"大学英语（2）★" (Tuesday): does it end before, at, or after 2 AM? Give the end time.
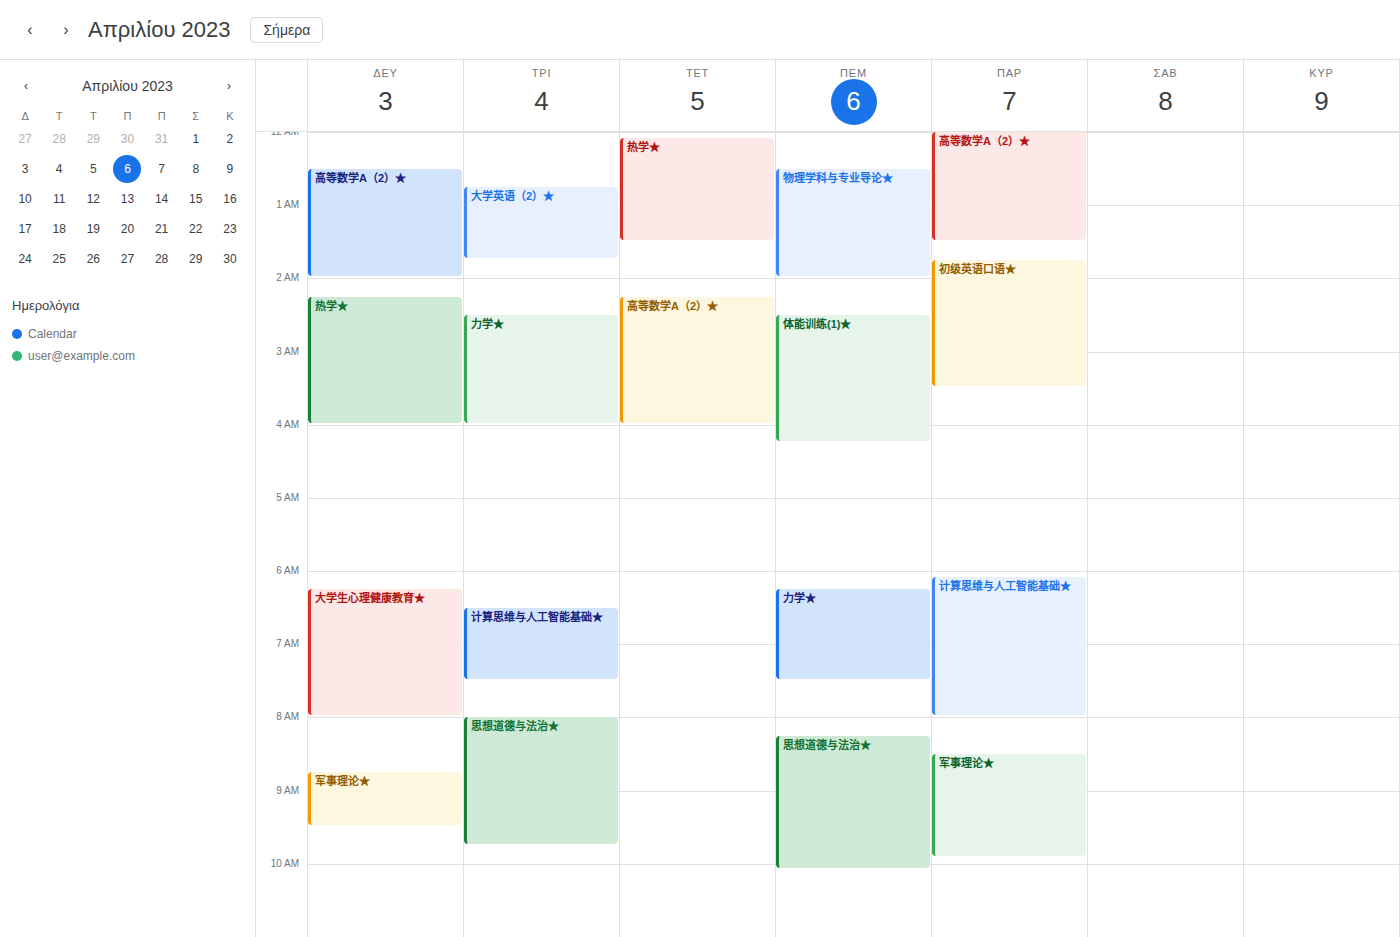
1:45 AM -- before 2 AM, 15 minutes above the 2 AM line.